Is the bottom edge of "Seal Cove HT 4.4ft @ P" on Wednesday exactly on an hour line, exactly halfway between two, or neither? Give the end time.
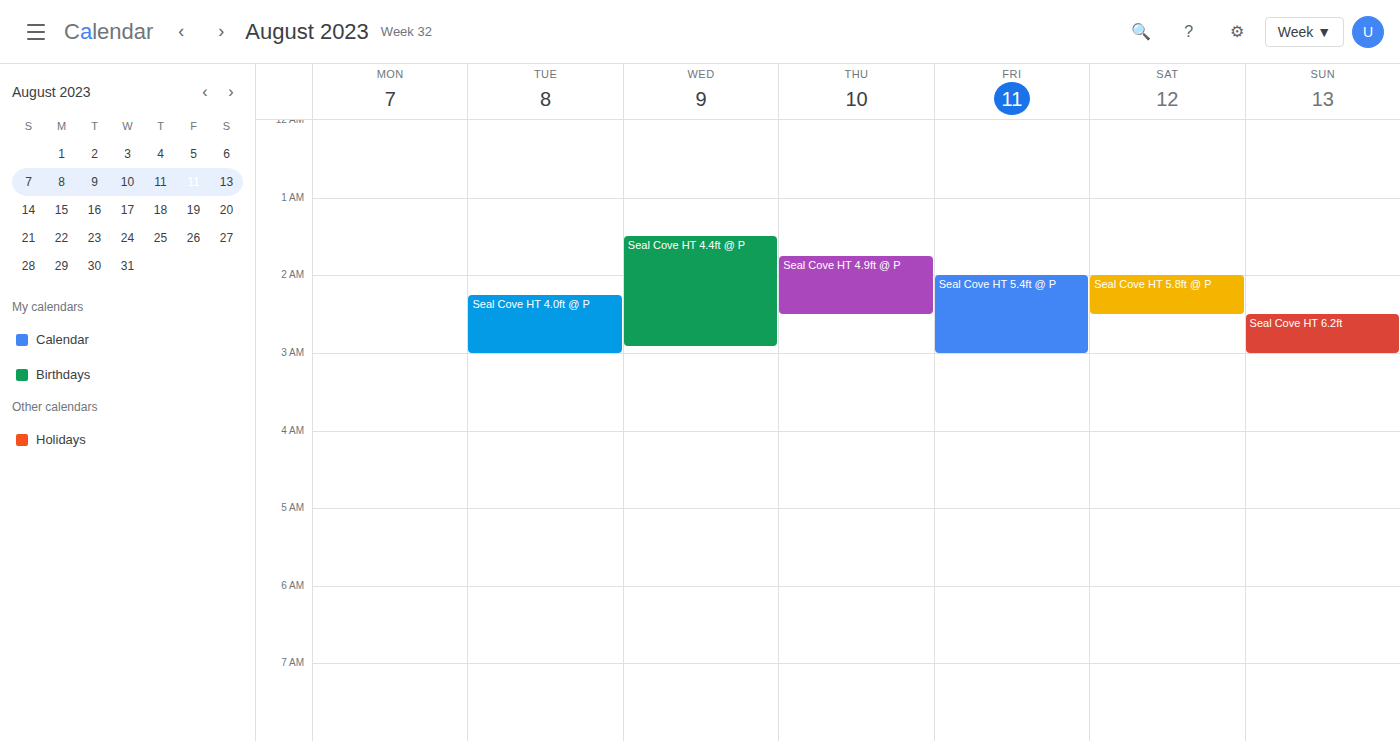
2:55 AM -- neither: 55 minutes below the 2 AM line and 5 minutes above the 3 AM line.